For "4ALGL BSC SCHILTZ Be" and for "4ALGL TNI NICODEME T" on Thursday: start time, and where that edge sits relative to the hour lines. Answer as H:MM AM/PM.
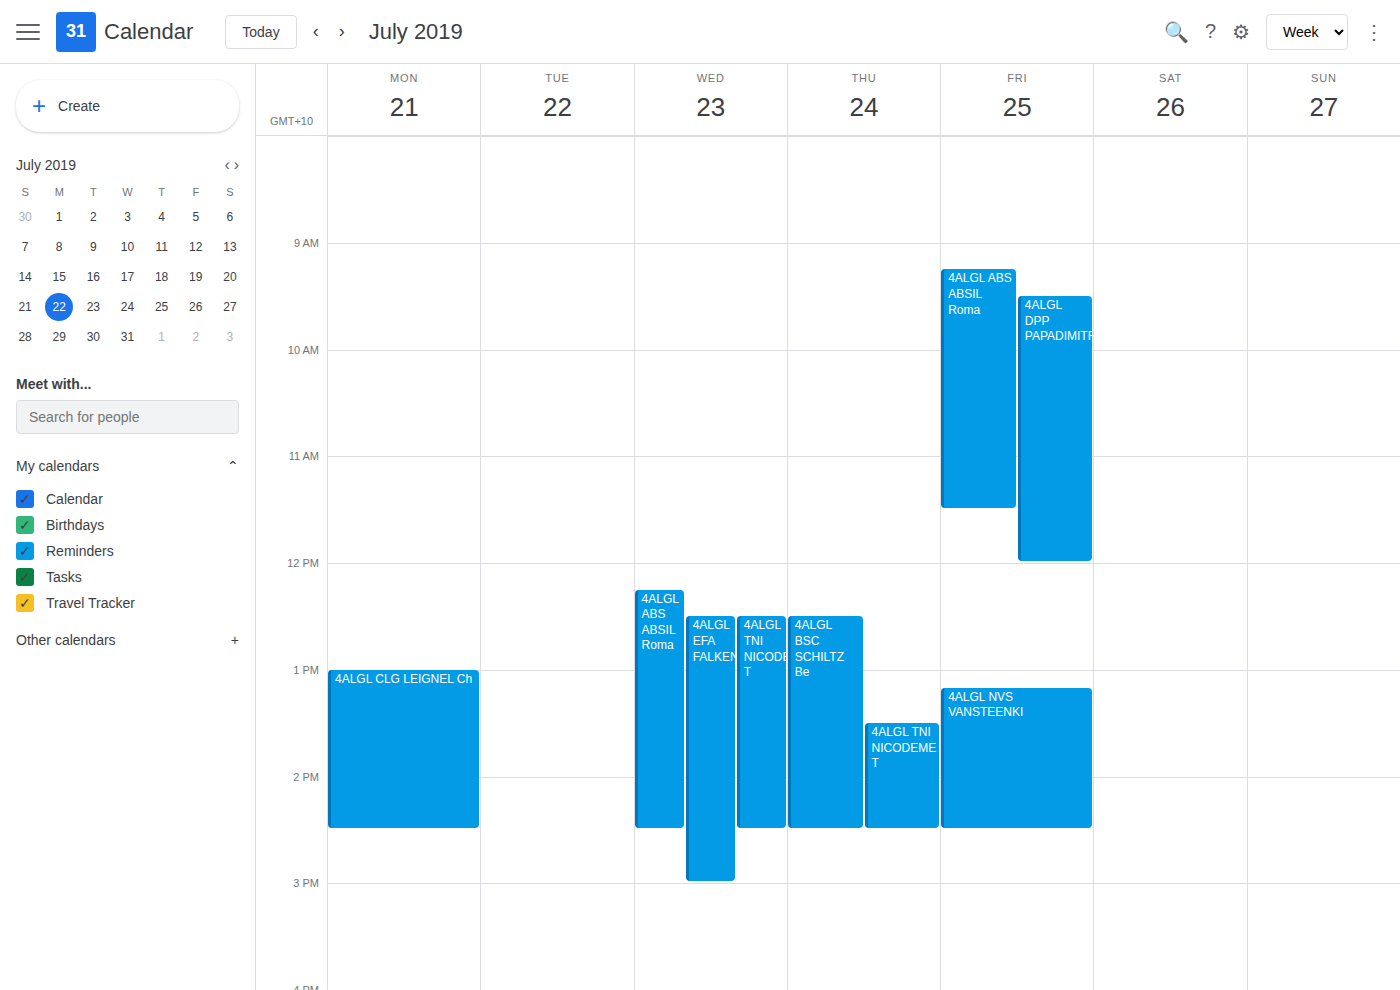
"4ALGL BSC SCHILTZ Be": 12:30 PM, halfway between the 12 PM and 1 PM lines. "4ALGL TNI NICODEME T": 1:30 PM, halfway between the 1 PM and 2 PM lines.